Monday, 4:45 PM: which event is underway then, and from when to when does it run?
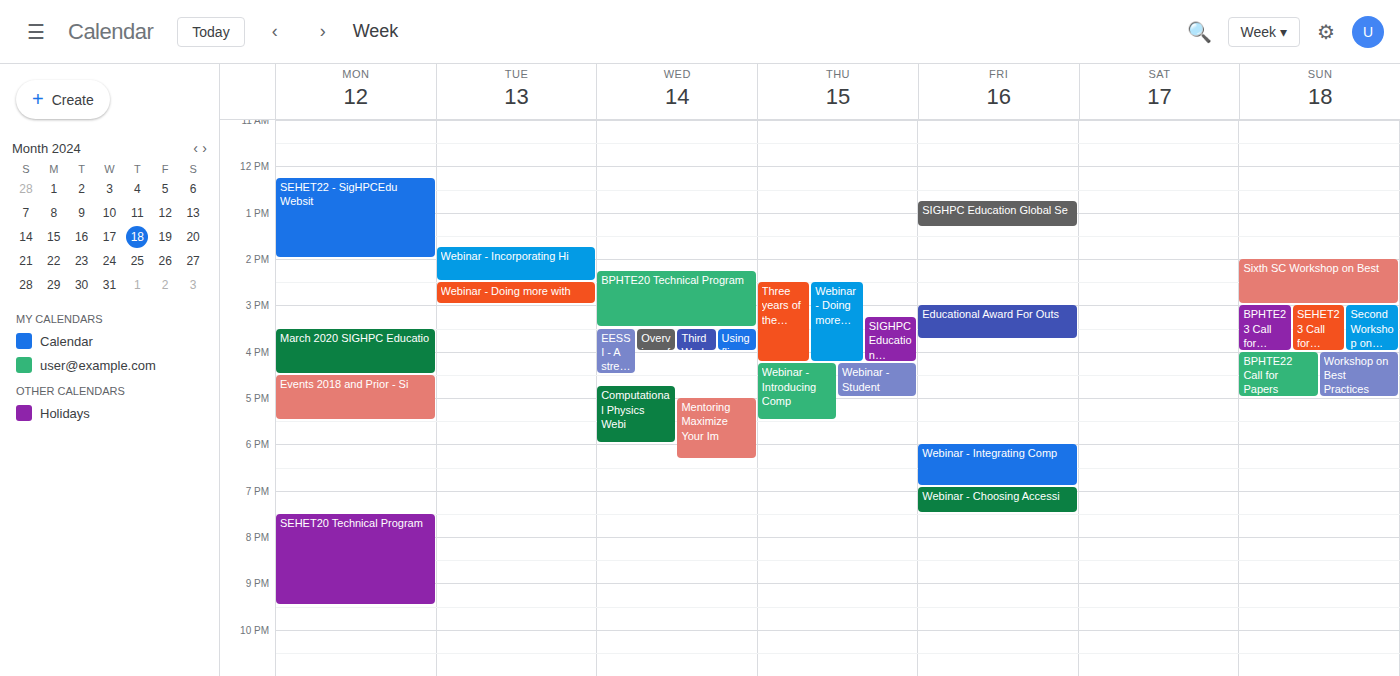
"Events 2018 and Prior - Si", 4:30 PM to 5:30 PM